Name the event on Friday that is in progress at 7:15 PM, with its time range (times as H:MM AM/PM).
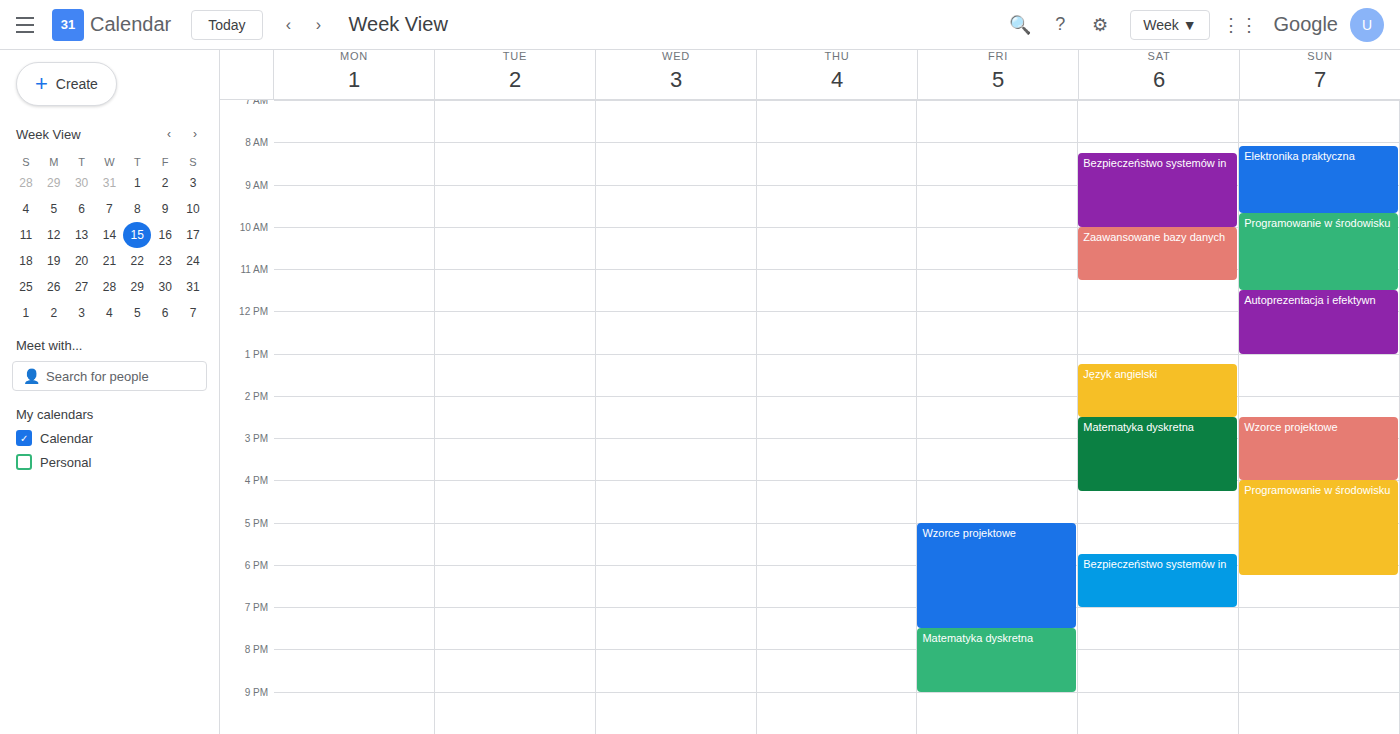
"Wzorce projektowe", 5:00 PM to 7:30 PM